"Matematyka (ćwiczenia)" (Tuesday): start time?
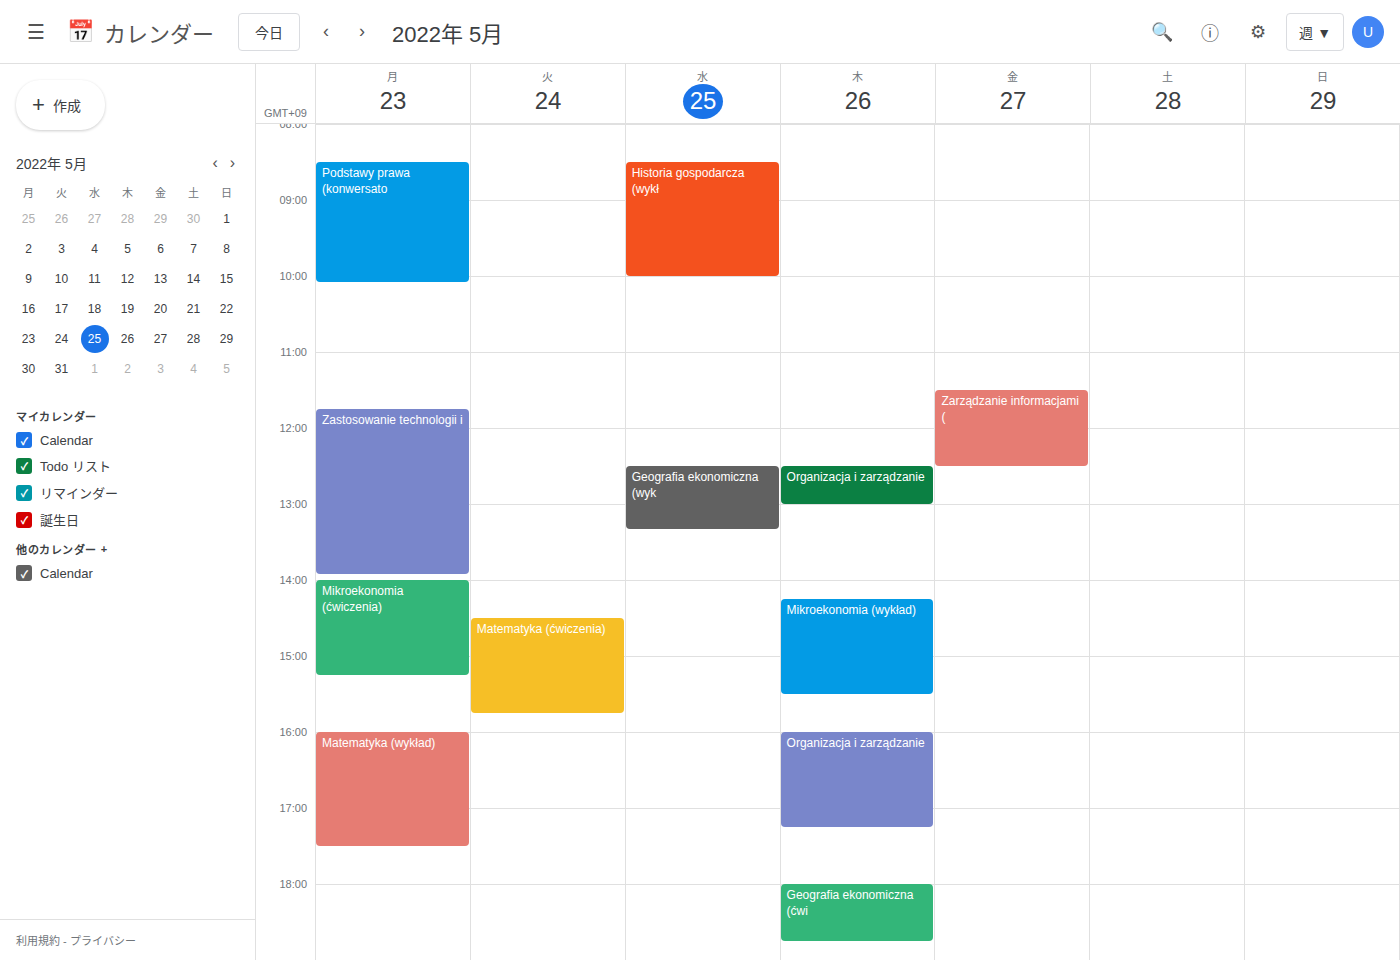
2:30 PM